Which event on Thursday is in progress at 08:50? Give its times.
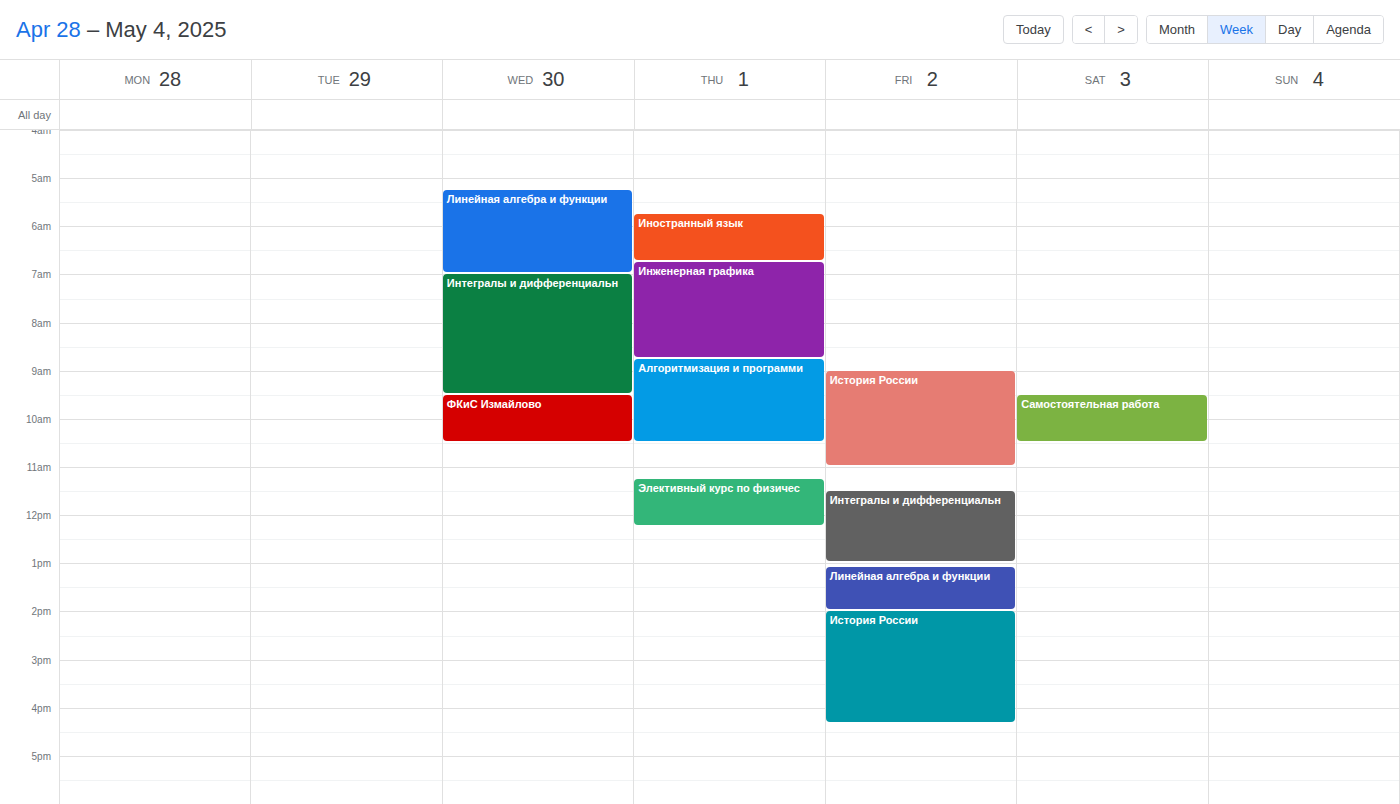
"Алгоритмизация и программи", 08:45 to 10:30